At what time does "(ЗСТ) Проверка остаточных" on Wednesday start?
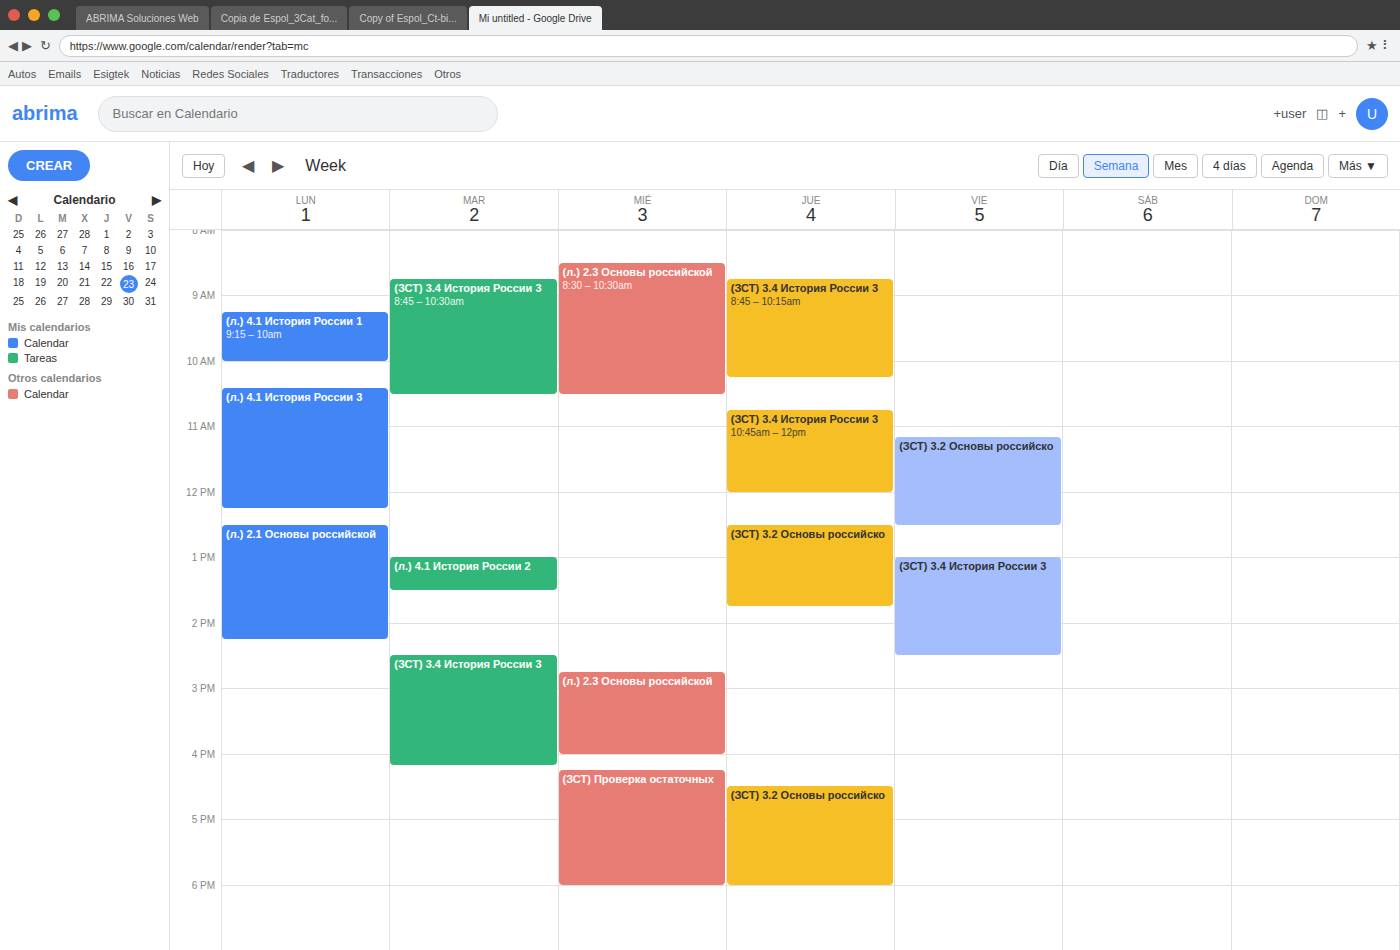
4:15 PM